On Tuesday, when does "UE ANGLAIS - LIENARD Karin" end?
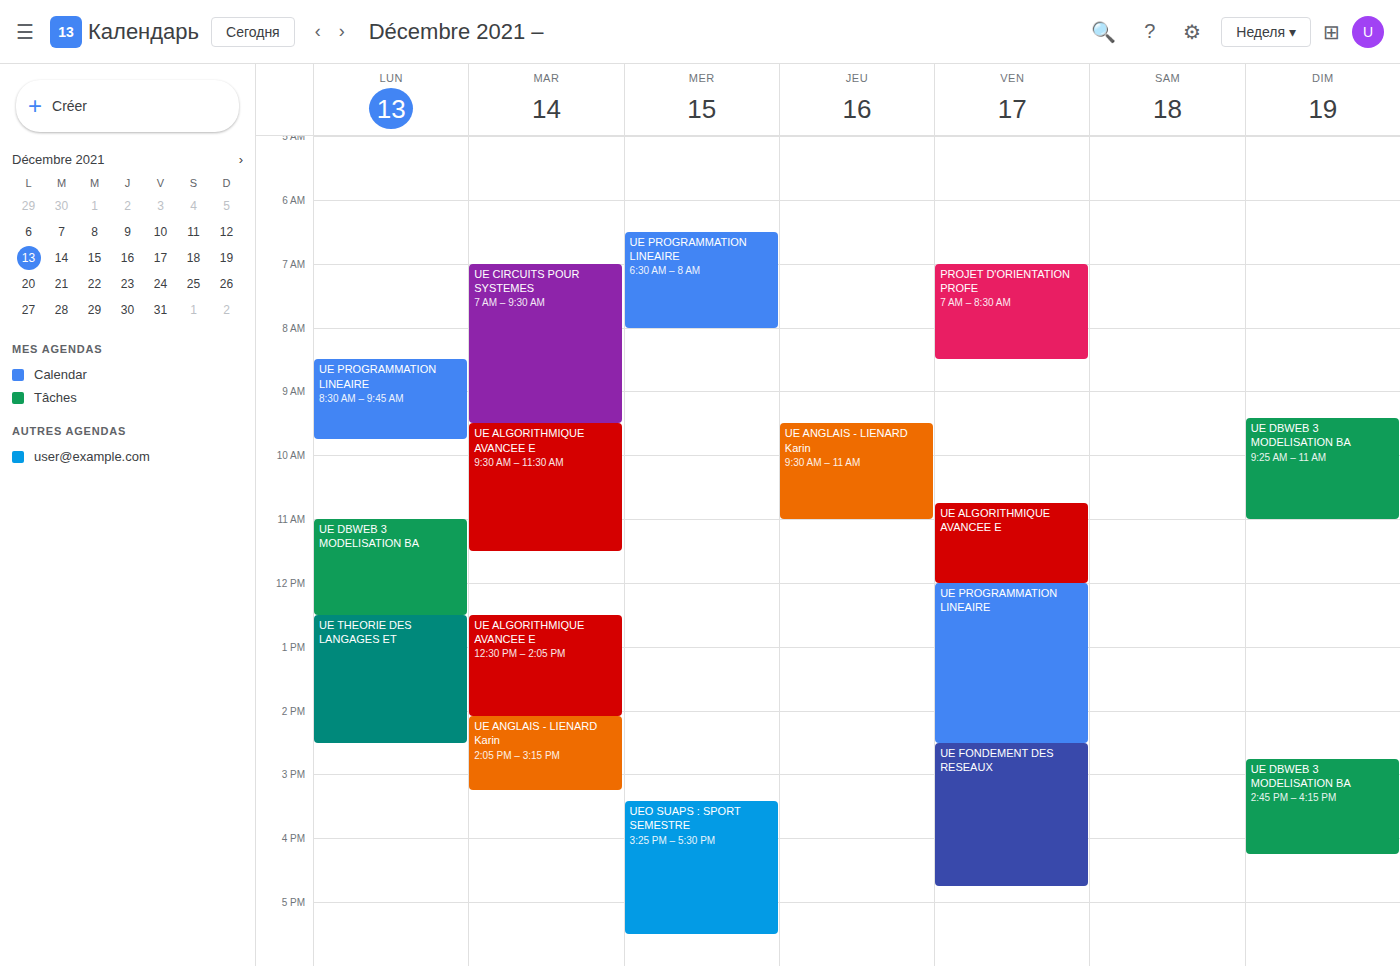
3:15 PM